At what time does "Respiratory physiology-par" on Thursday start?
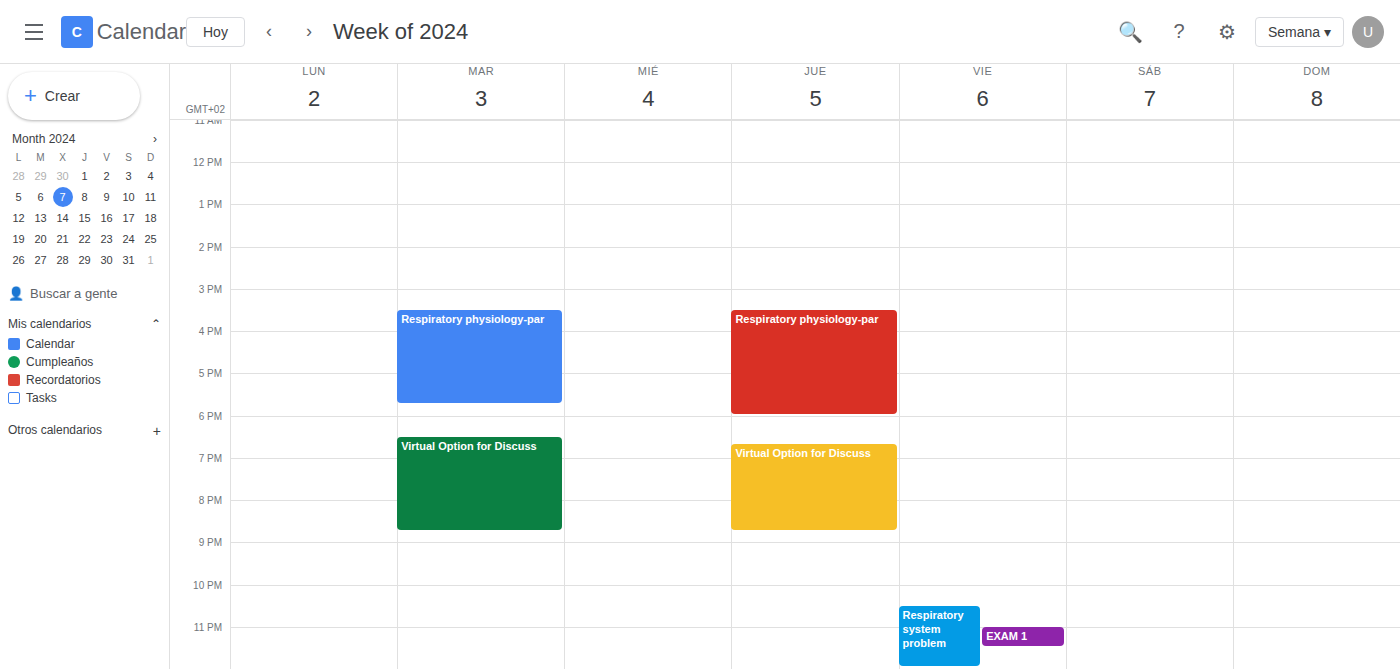
3:30 PM